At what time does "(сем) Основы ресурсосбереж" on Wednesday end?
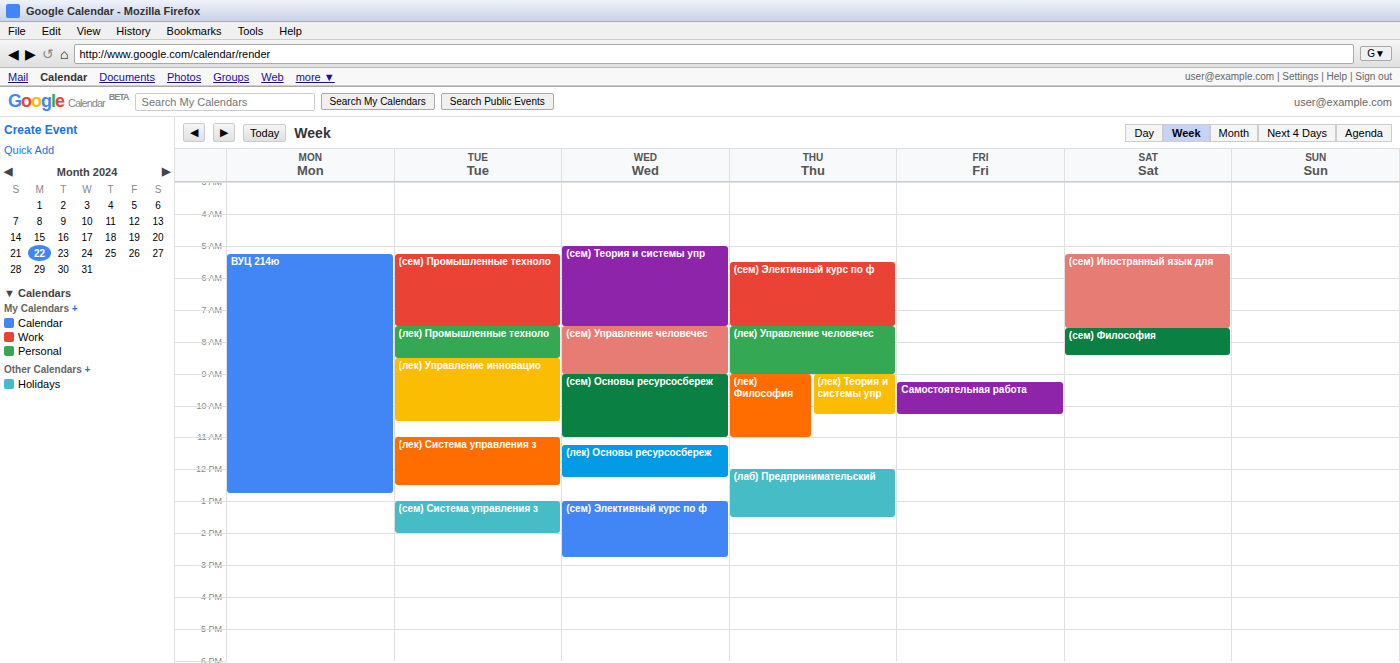
11:00